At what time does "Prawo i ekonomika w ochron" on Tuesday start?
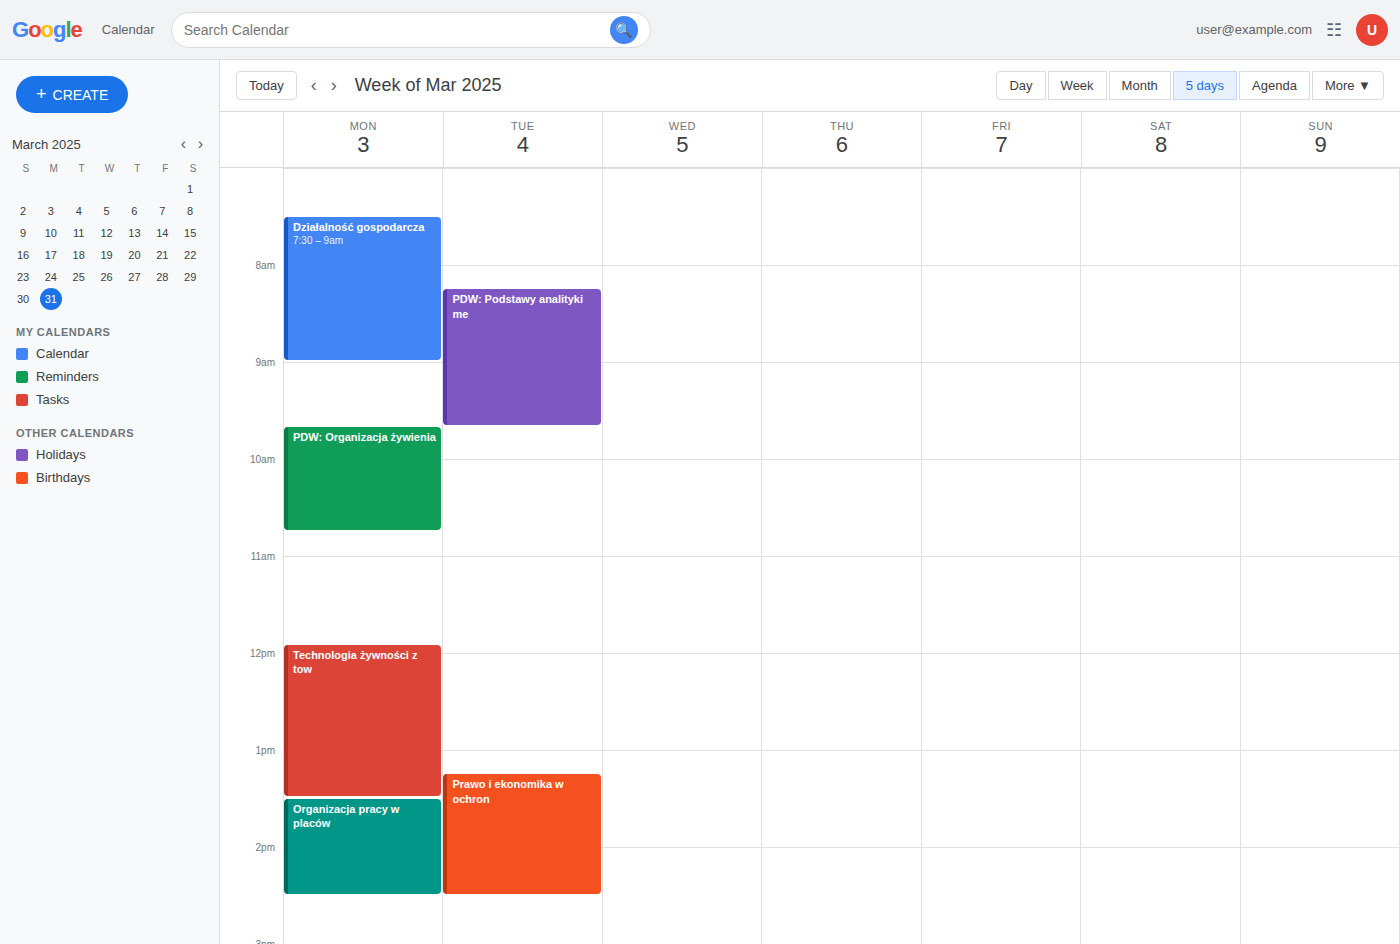
1:15 PM